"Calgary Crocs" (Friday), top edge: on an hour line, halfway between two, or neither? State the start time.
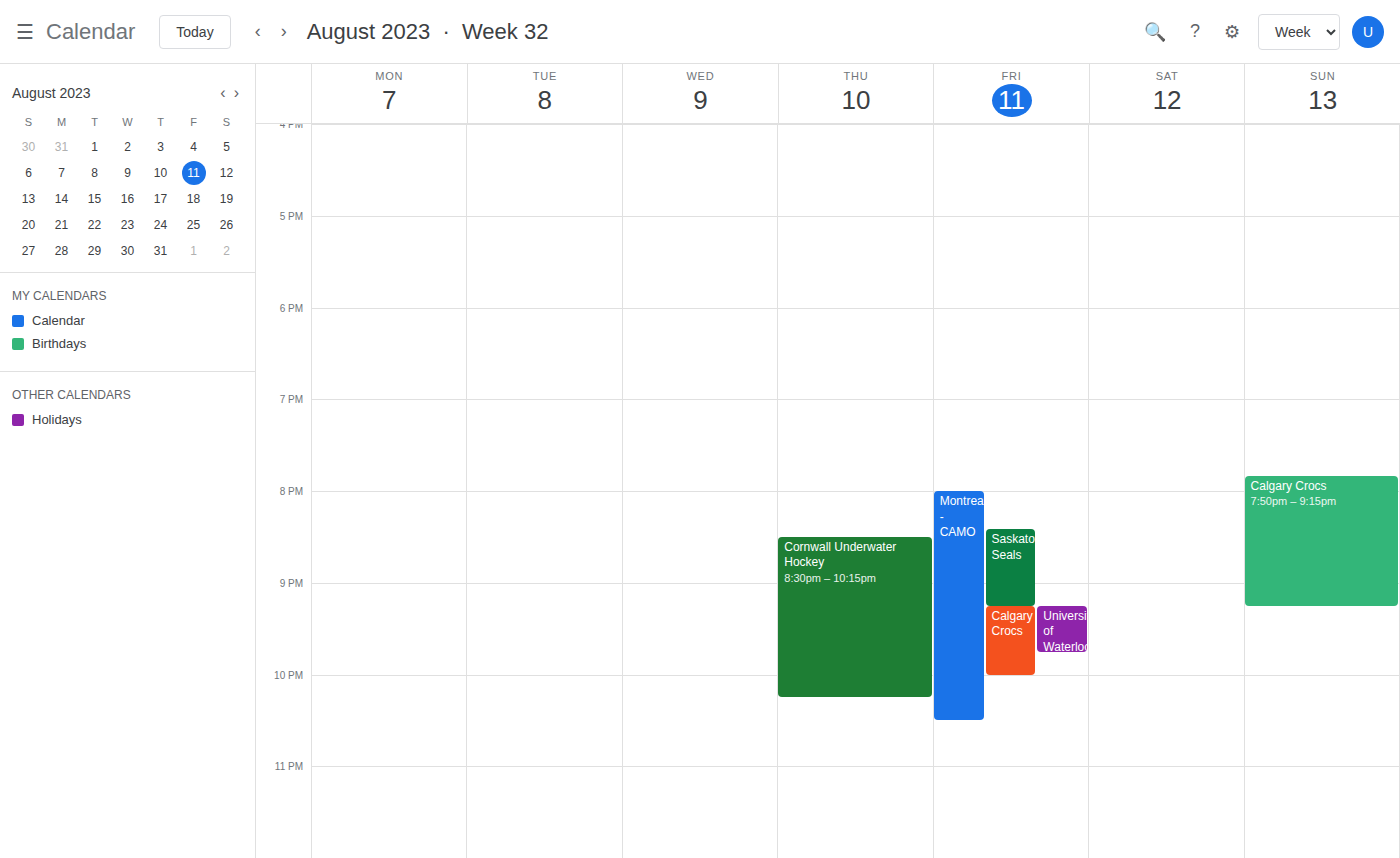
9:15 PM -- neither: a quarter of the way from the 9 PM line to the 10 PM line.